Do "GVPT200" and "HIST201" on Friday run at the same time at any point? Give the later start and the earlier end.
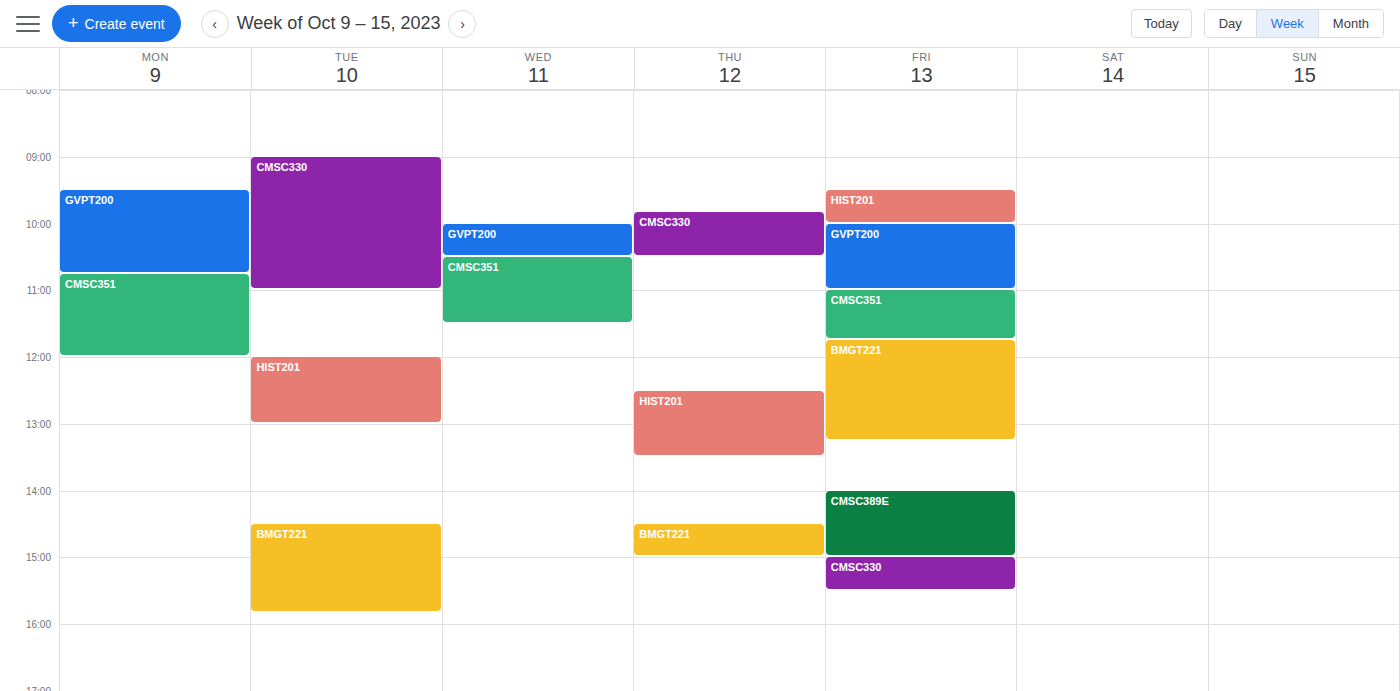
"HIST201" ends at 10:00, exactly when "GVPT200" starts -- they touch but do not overlap.